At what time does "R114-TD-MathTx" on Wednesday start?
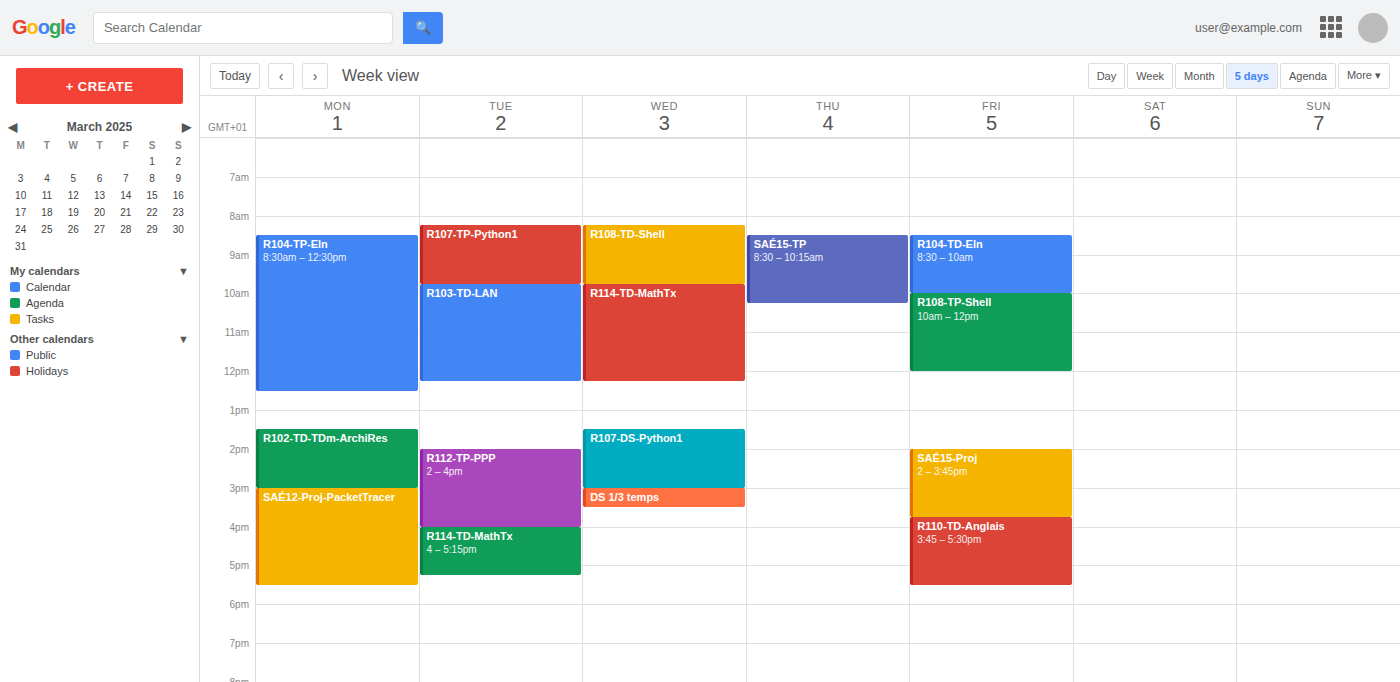
9:45 AM